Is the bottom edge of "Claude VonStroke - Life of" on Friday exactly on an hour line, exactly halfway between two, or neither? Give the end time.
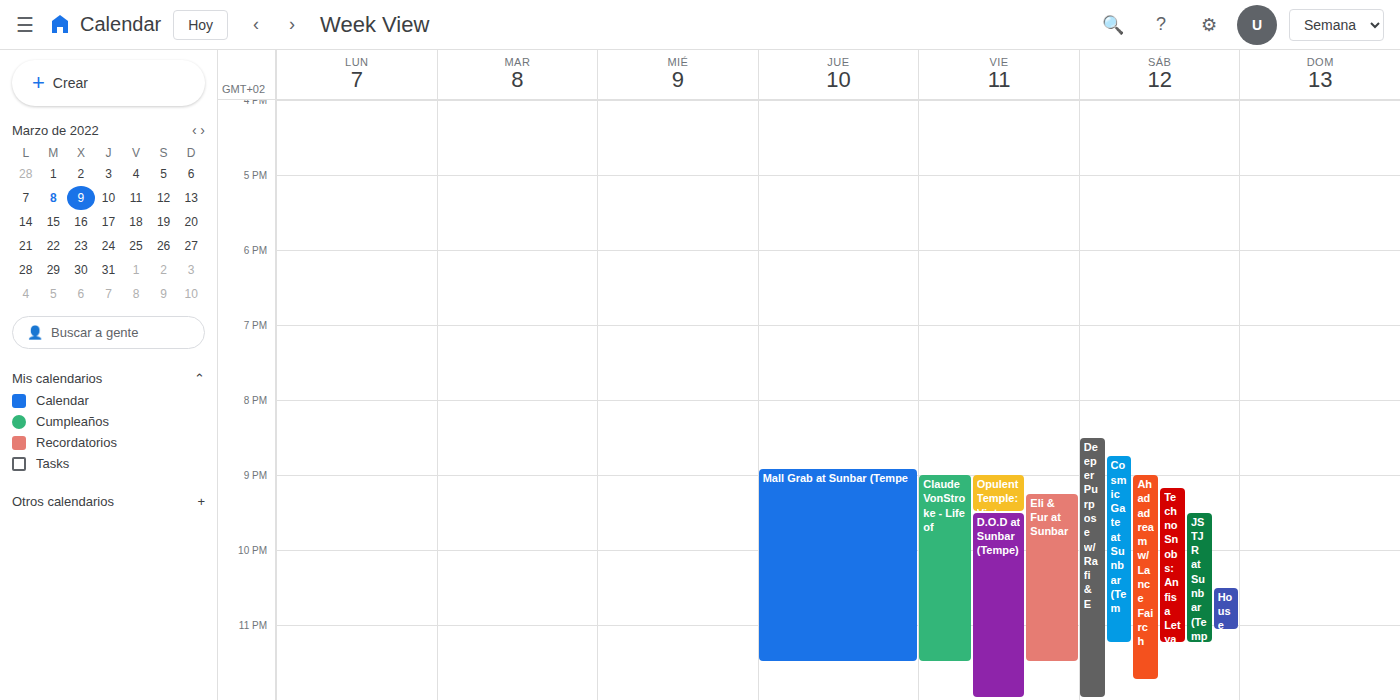
11:30 PM -- halfway between the 11 PM and 12 AM lines.